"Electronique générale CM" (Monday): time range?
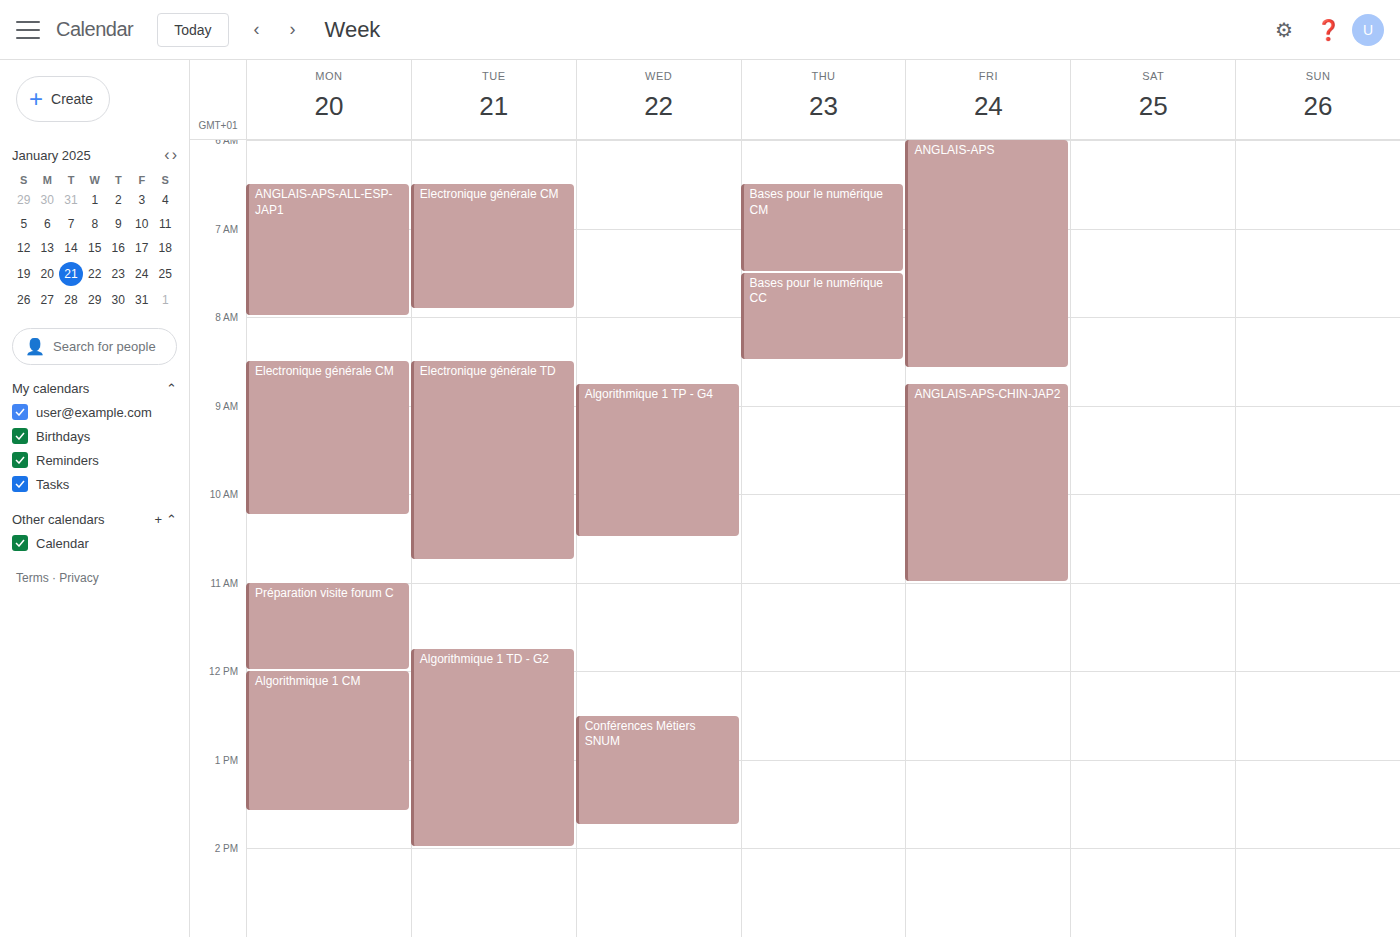
8:30 AM to 10:15 AM